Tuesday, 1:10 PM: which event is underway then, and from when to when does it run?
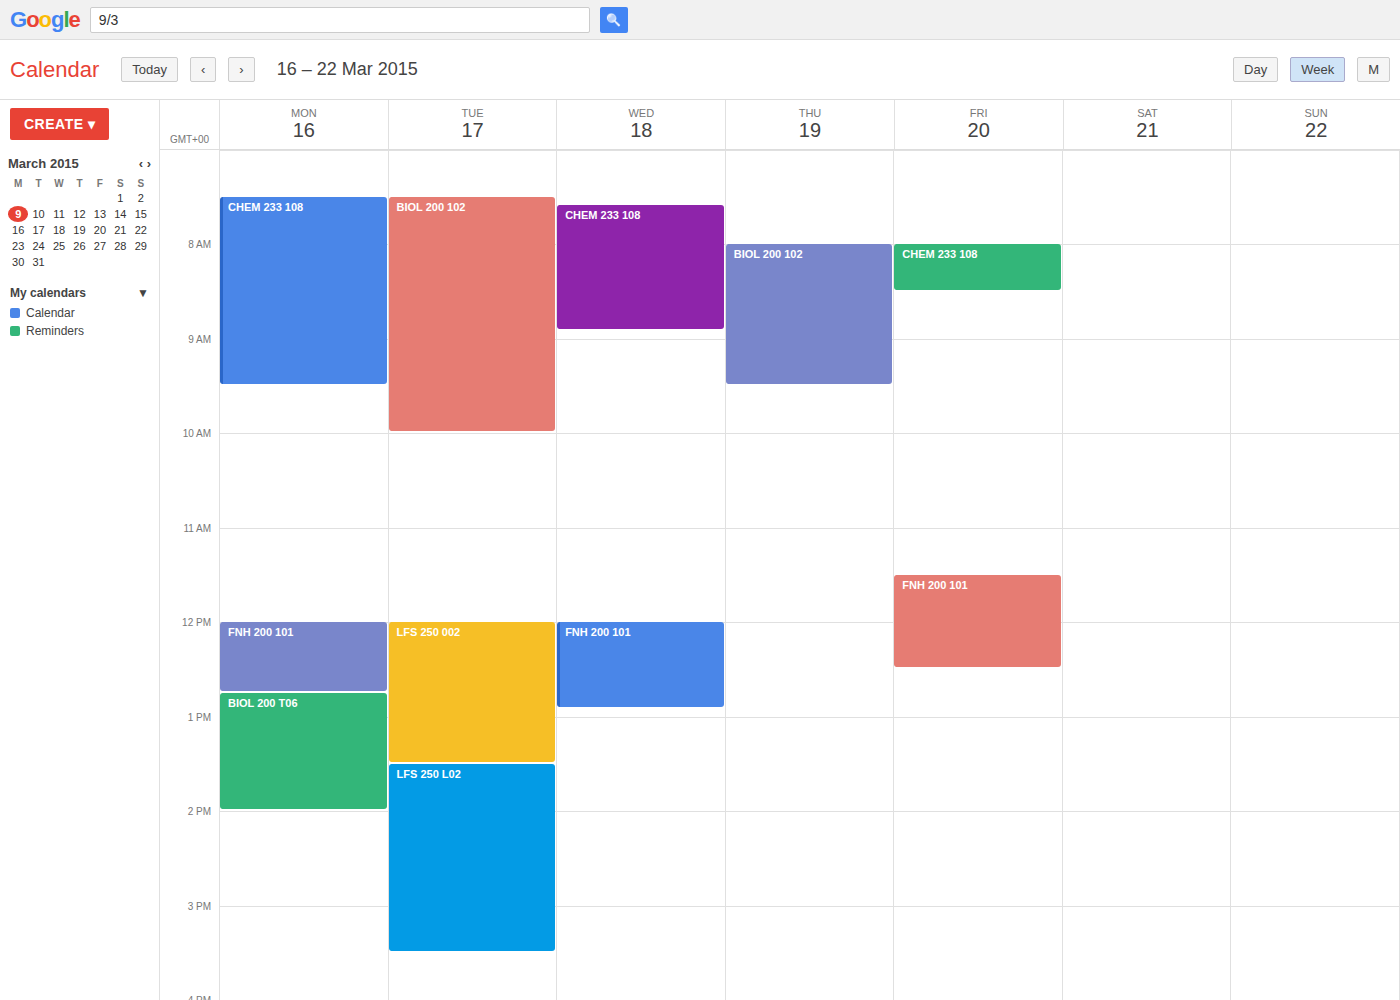
"LFS 250 002", 12:00 PM to 1:30 PM